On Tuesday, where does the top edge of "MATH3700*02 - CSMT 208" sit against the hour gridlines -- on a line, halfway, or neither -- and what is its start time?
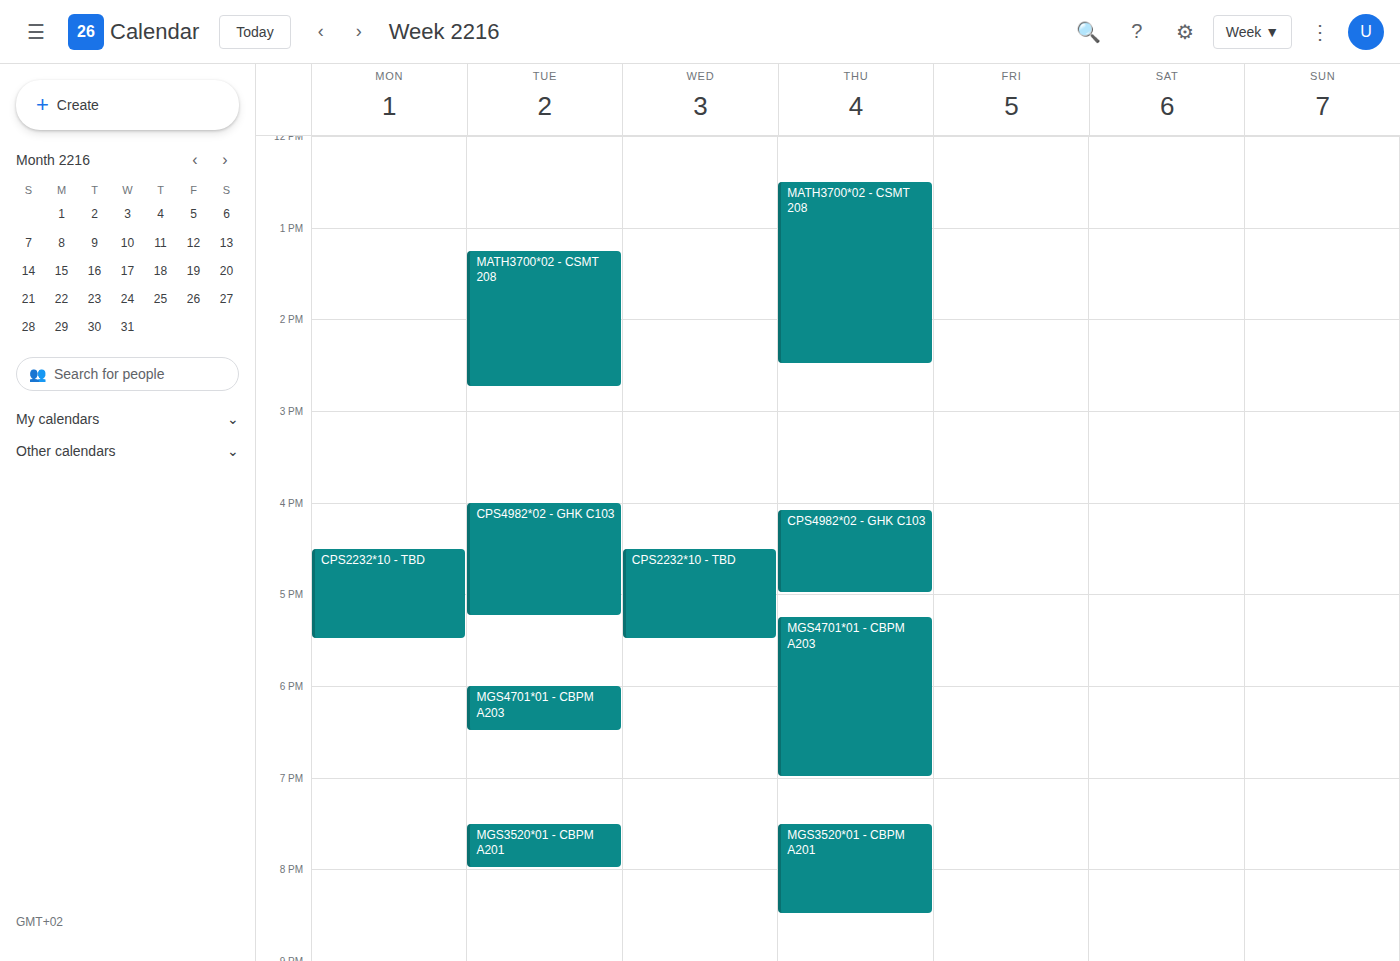
1:15 PM -- neither: a quarter of the way from the 1 PM line to the 2 PM line.